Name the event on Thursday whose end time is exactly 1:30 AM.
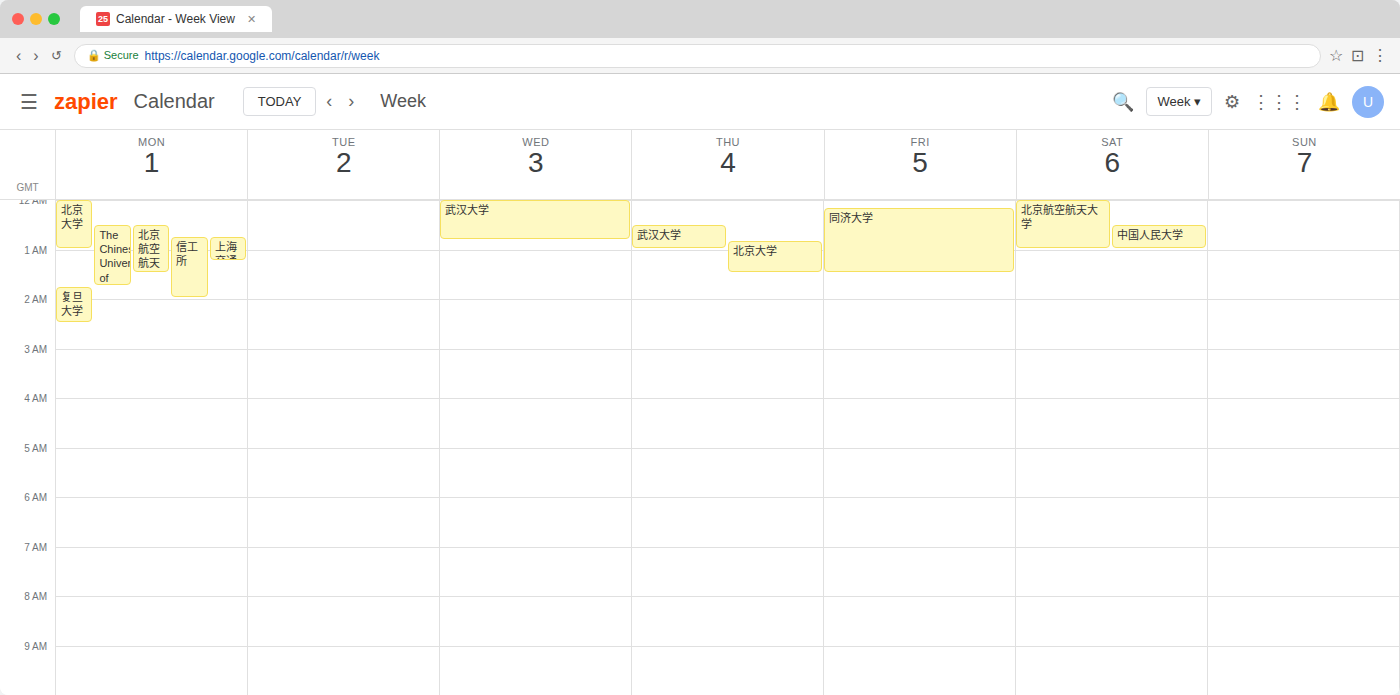
"北京大学"